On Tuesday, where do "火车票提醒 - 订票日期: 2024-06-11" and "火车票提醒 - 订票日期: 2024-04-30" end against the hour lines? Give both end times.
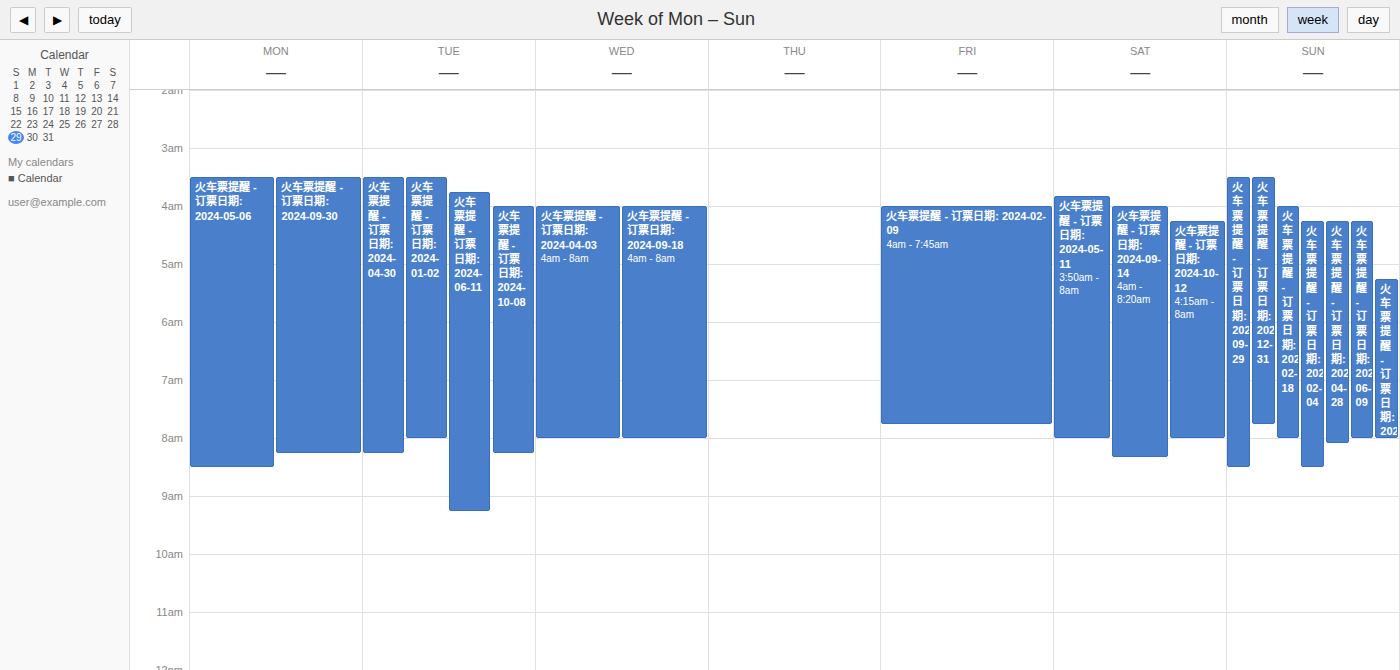
"火车票提醒 - 订票日期: 2024-06-11": 9:15 AM, neither: a quarter of the way from the 9 AM line to the 10 AM line. "火车票提醒 - 订票日期: 2024-04-30": 8:15 AM, neither: a quarter of the way from the 8 AM line to the 9 AM line.